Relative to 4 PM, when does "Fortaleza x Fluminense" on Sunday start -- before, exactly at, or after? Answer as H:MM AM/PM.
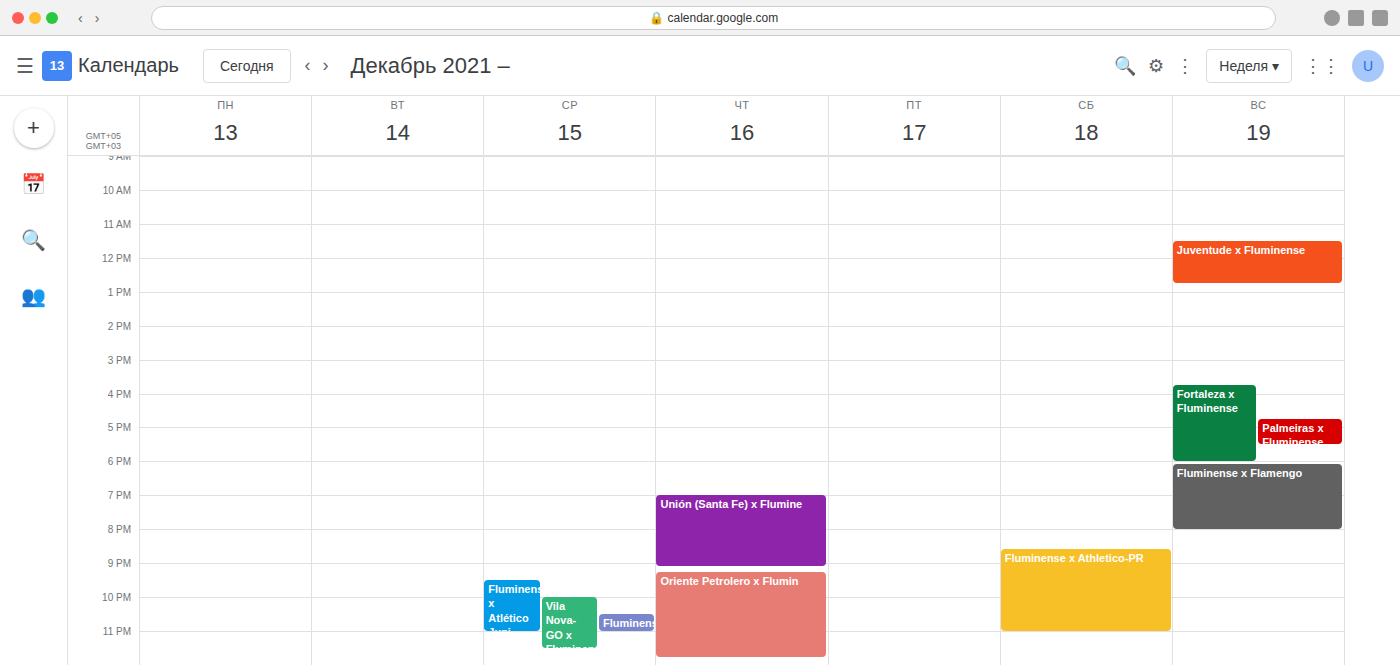
3:45 PM -- before 4 PM, 15 minutes above the 4 PM line.